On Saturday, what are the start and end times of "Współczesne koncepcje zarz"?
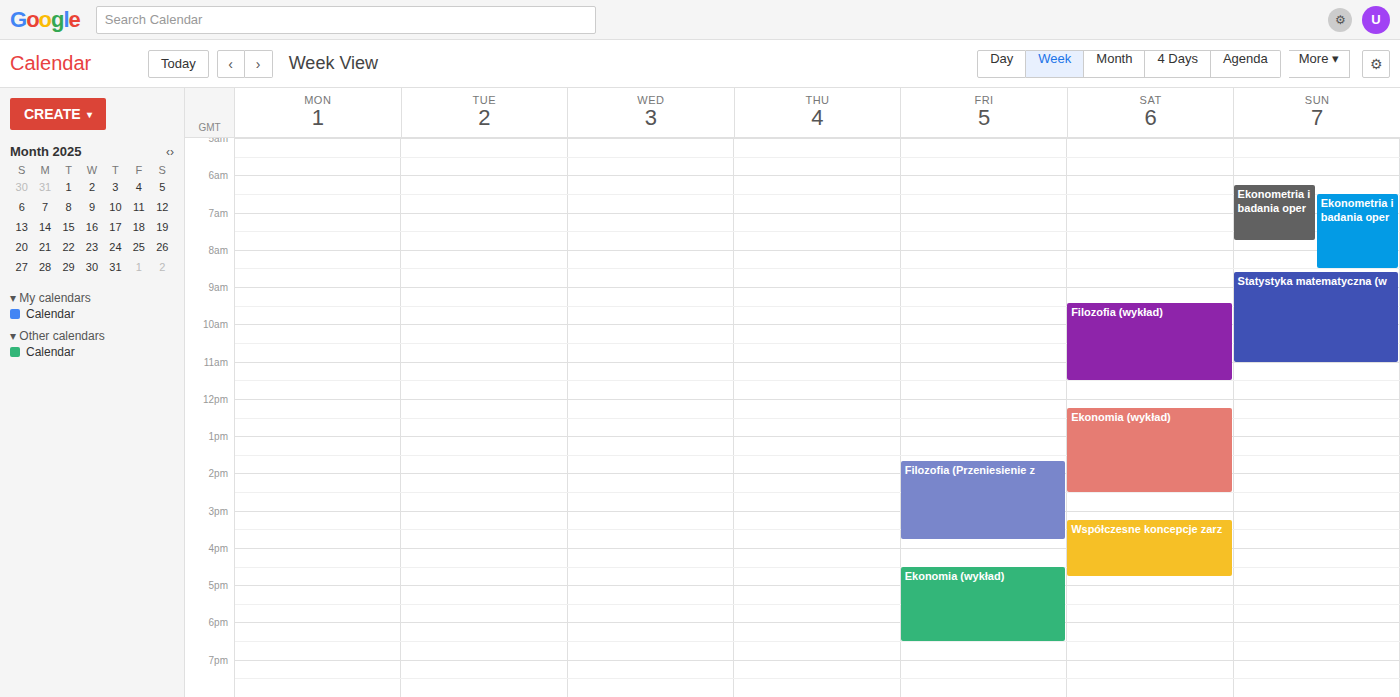
3:15 PM to 4:45 PM